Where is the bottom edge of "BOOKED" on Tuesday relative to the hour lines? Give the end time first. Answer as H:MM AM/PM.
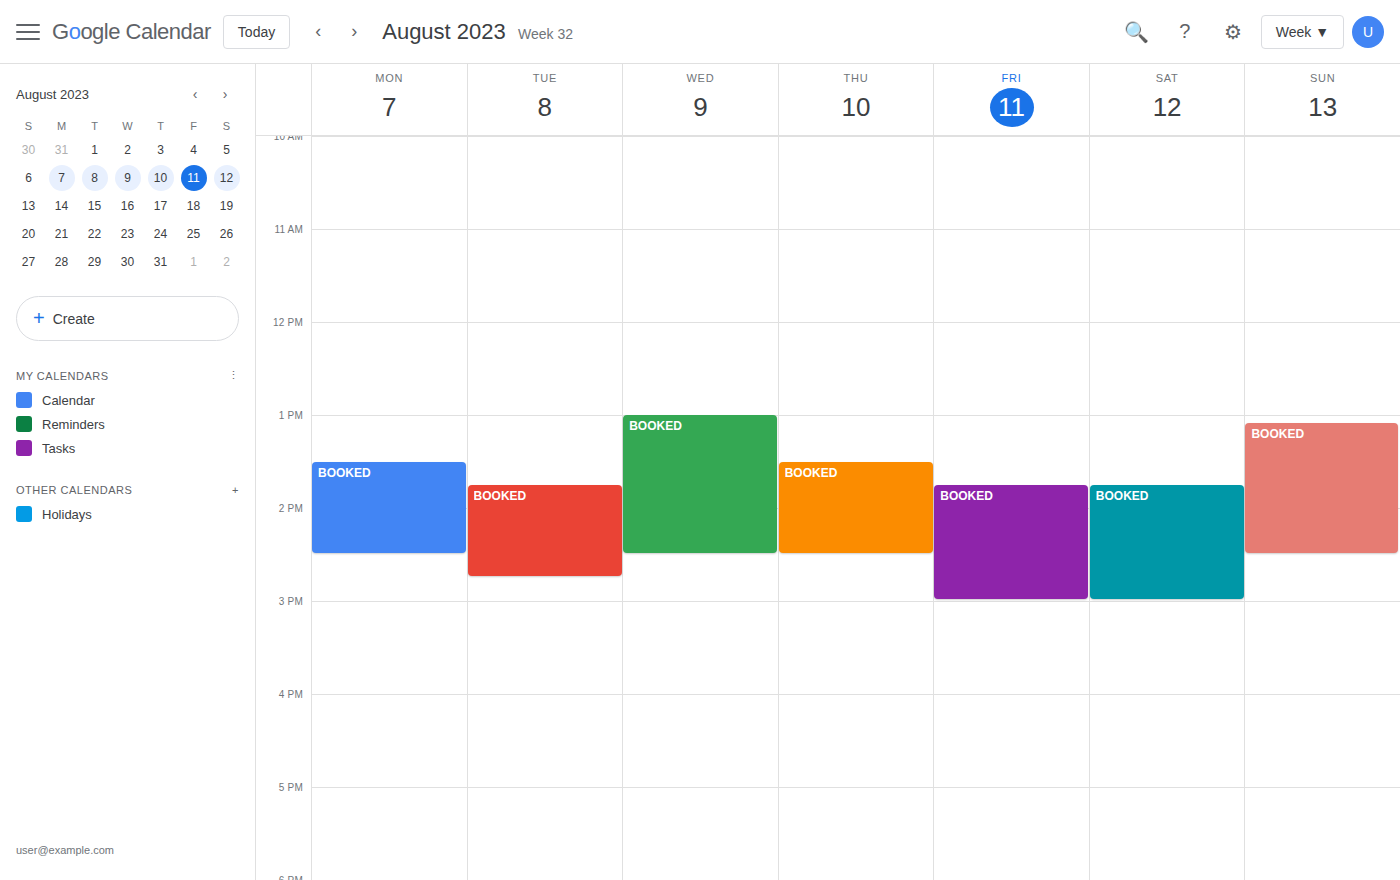
2:45 PM -- neither: three quarters of the way from the 2 PM line to the 3 PM line.